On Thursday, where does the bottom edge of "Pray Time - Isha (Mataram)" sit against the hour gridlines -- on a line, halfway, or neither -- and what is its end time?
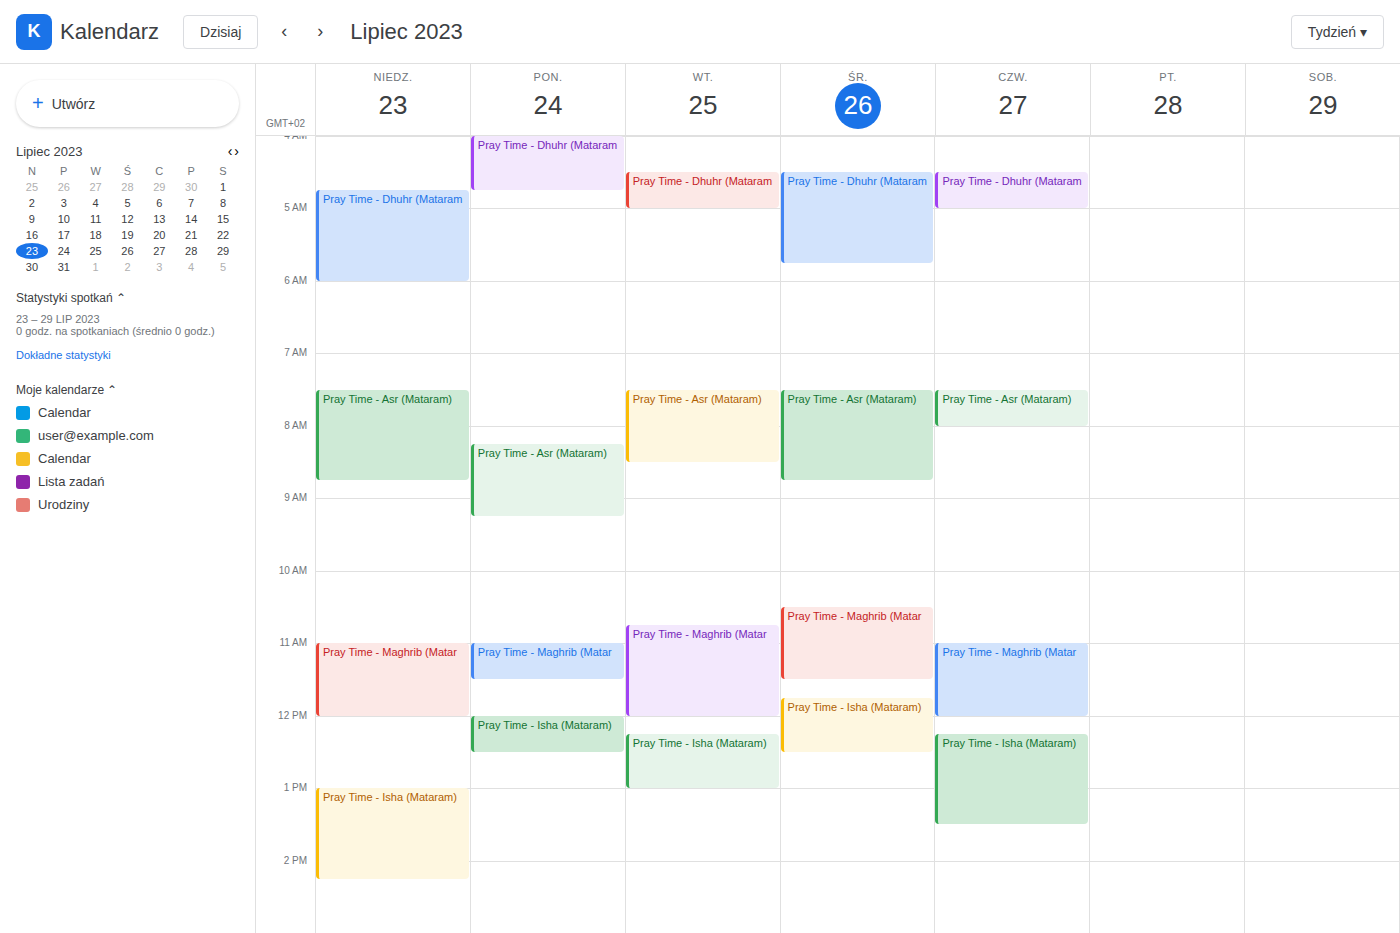
13:30 -- halfway between the 13:00 and 14:00 lines.